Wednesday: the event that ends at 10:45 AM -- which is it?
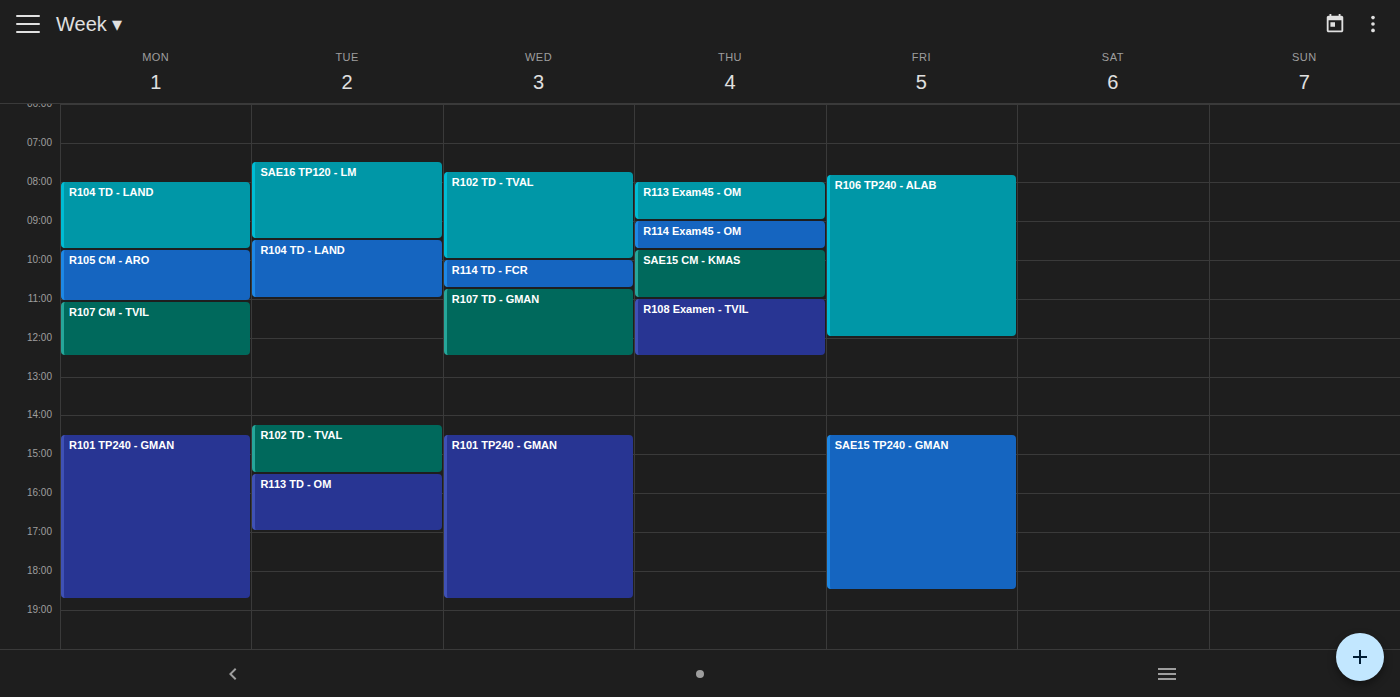
"R114 TD - FCR"